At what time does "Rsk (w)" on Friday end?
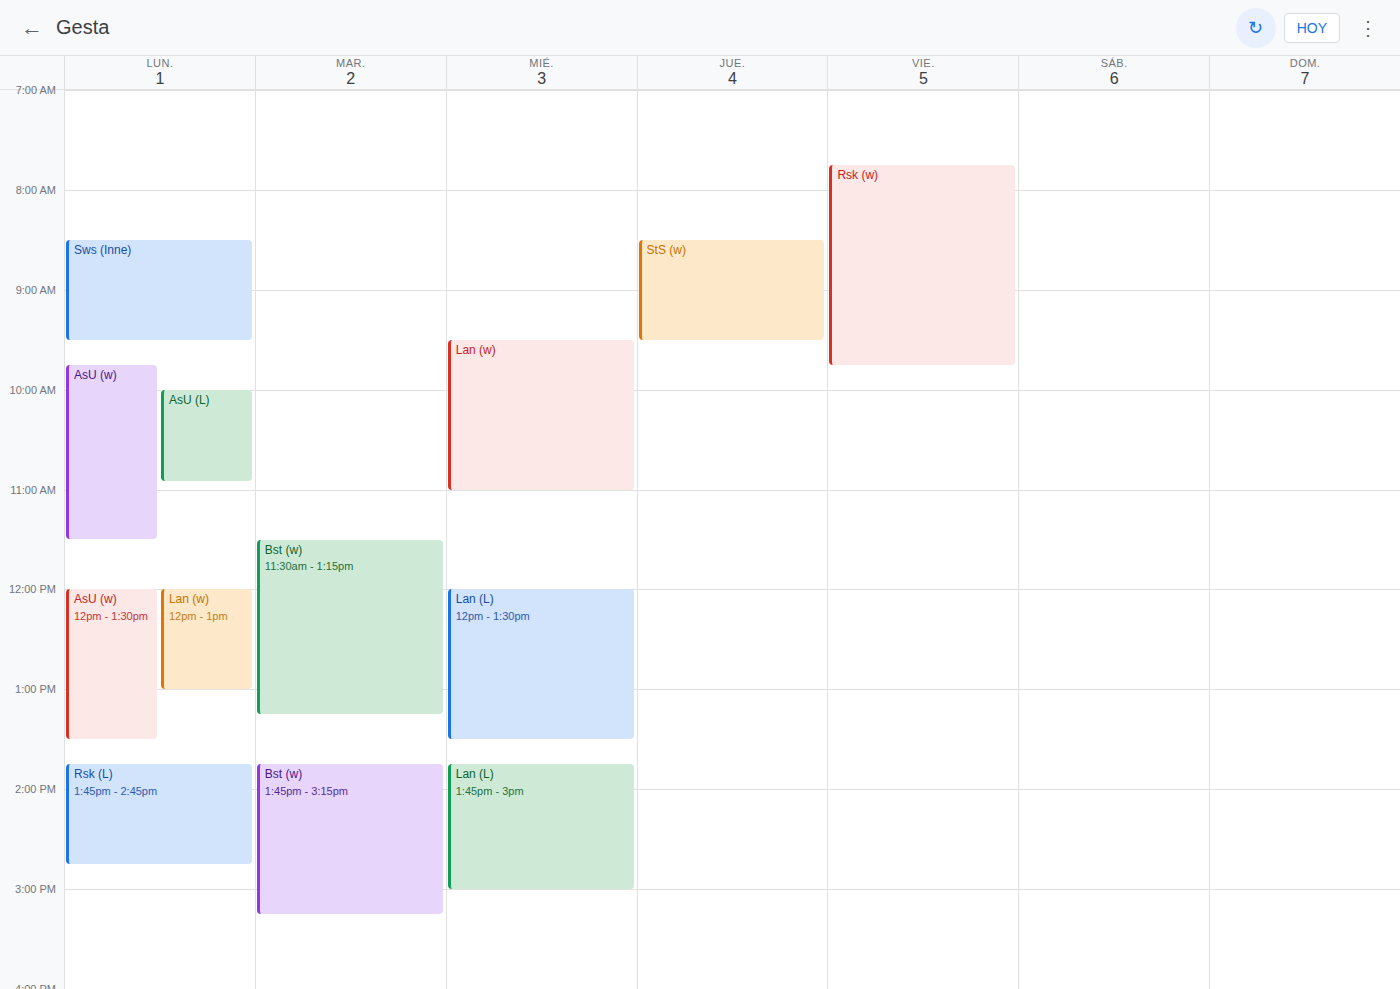
9:45 AM